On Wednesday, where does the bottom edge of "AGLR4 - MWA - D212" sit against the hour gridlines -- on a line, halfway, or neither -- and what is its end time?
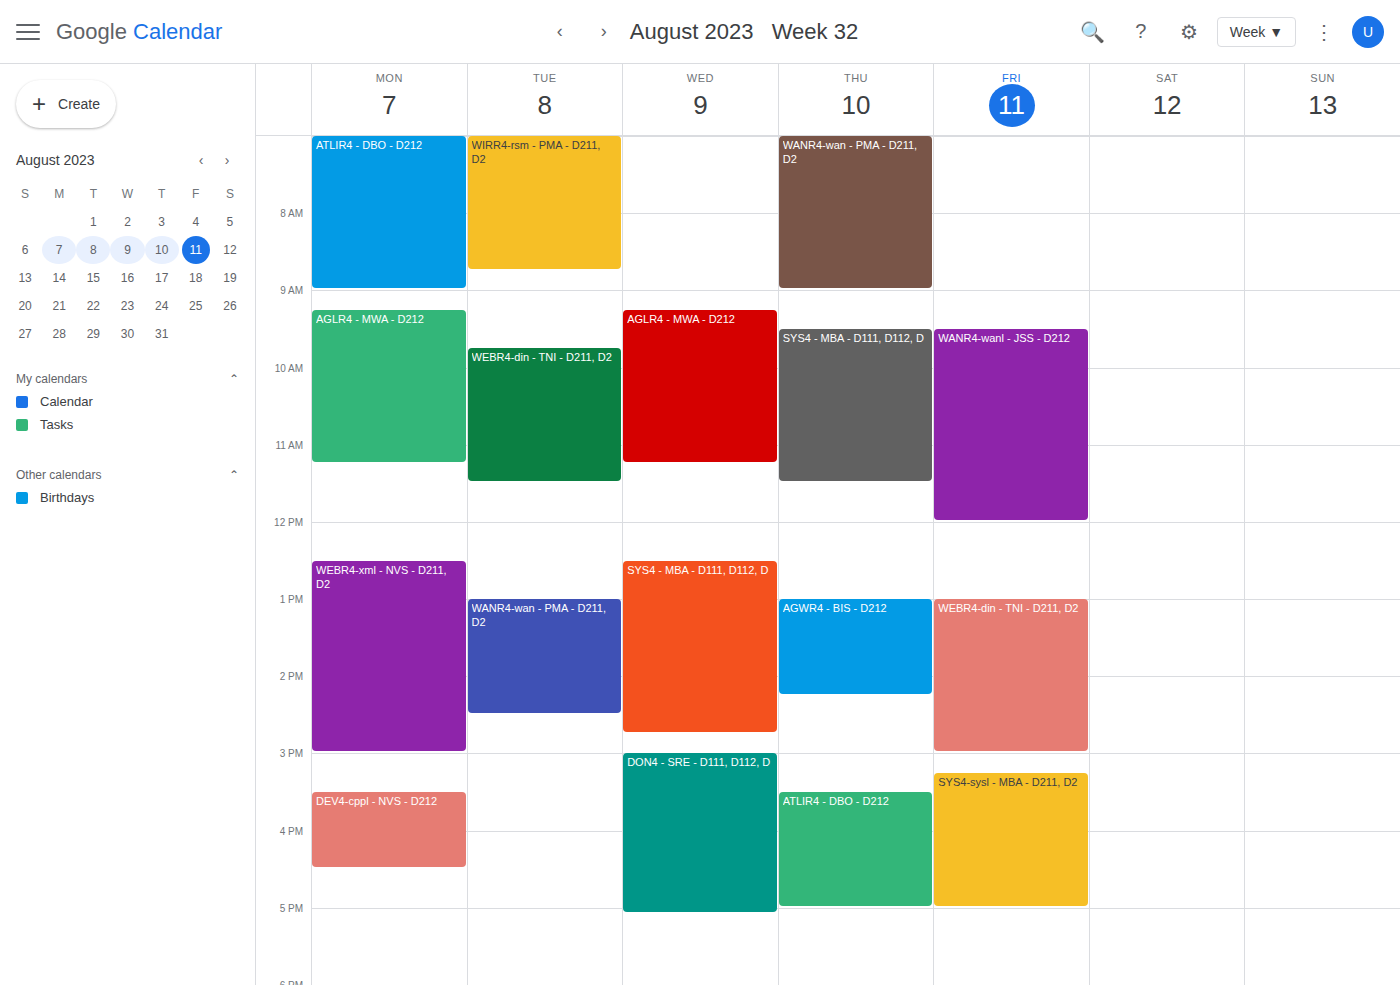
11:15 AM -- neither: a quarter of the way from the 11 AM line to the 12 PM line.